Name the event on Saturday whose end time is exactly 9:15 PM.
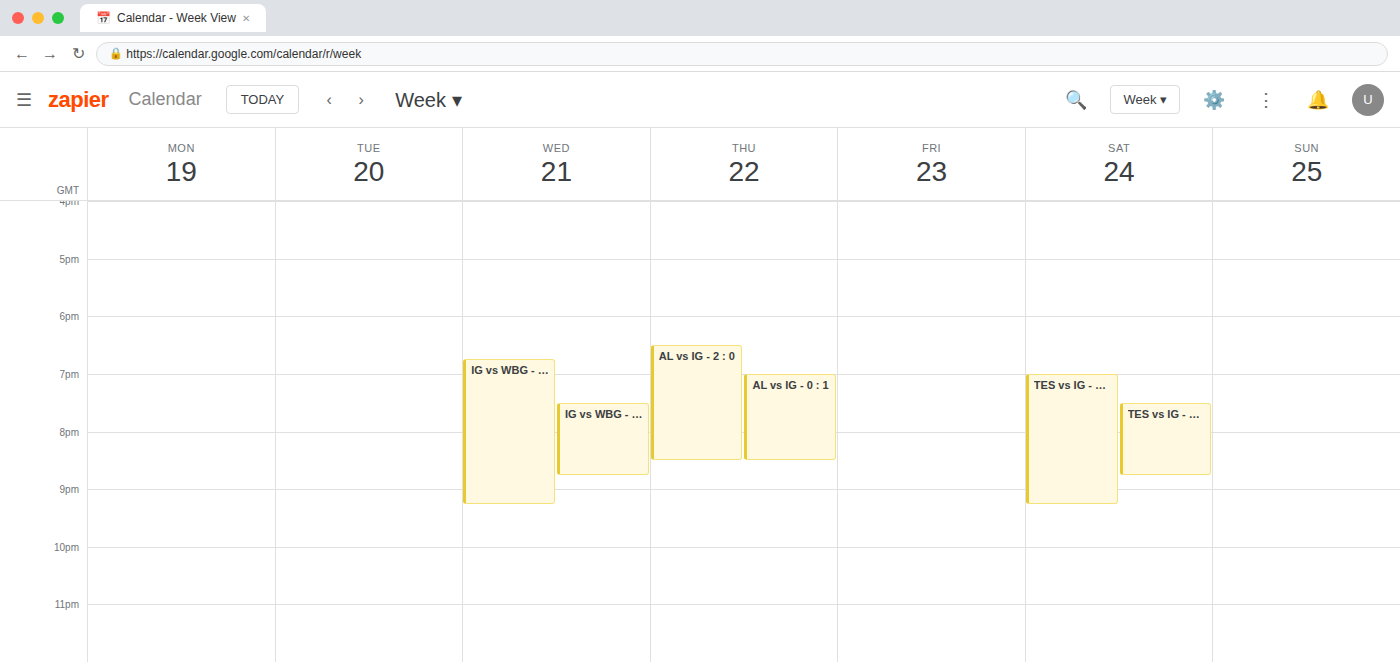
"TES vs IG - 0 : 1"